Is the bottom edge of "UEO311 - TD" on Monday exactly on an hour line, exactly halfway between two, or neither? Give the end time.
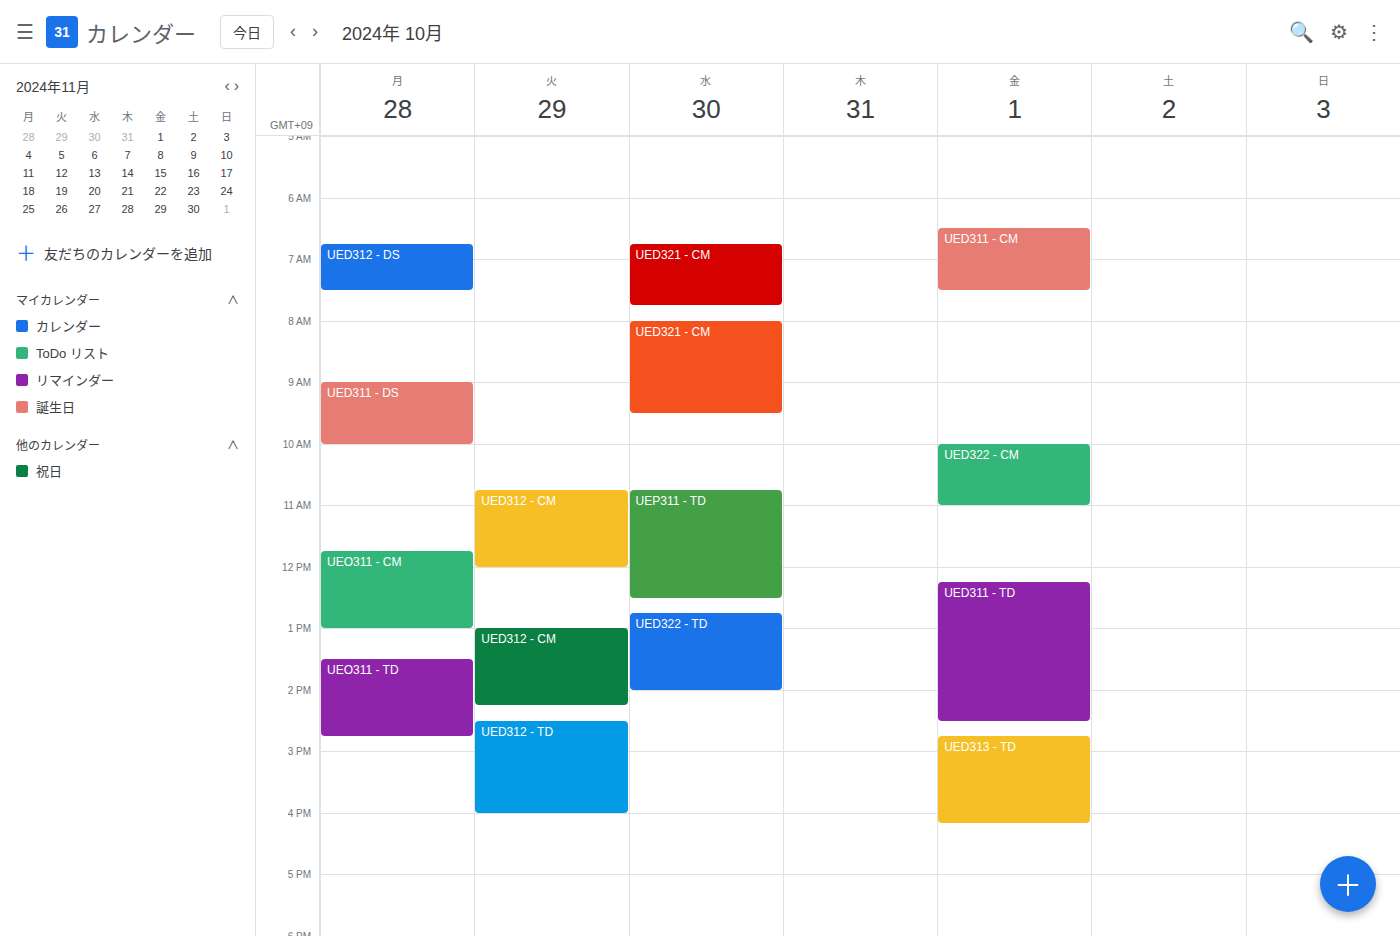
2:45 PM -- neither: three quarters of the way from the 2 PM line to the 3 PM line.